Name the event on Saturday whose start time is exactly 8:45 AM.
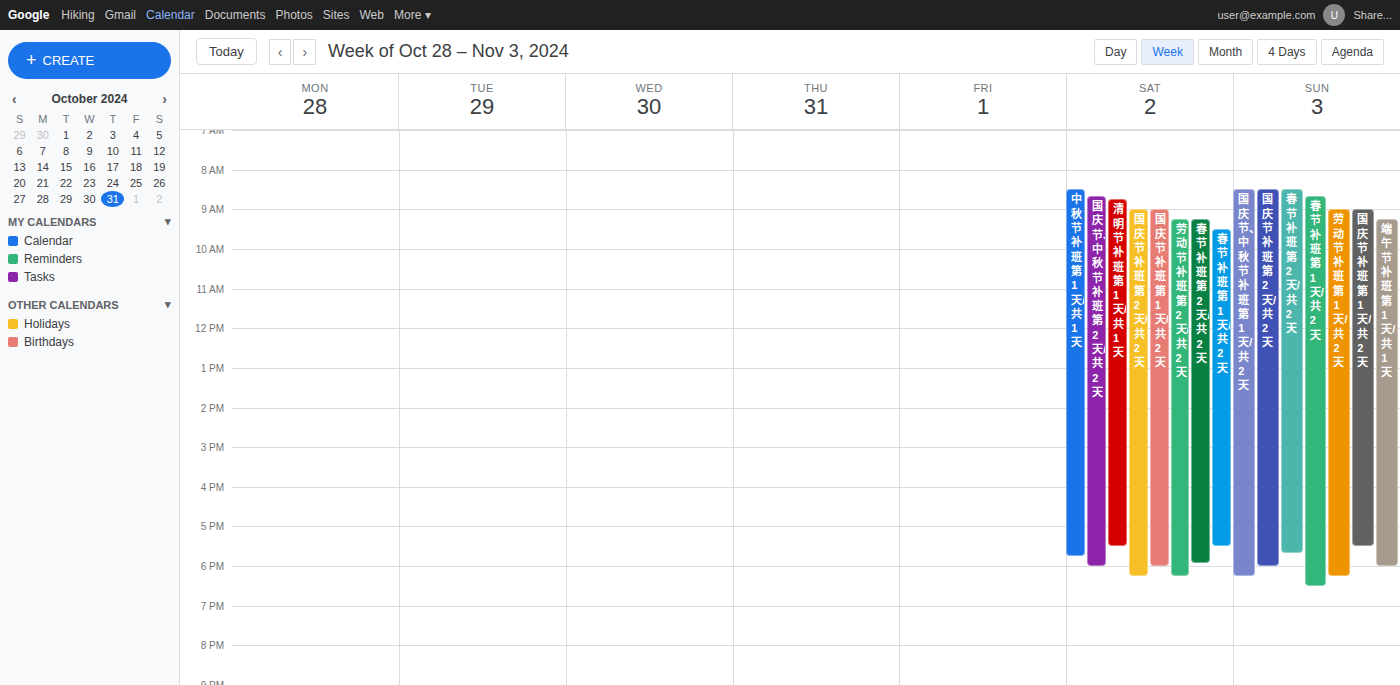
"清明节 补班 第1天/共1天"